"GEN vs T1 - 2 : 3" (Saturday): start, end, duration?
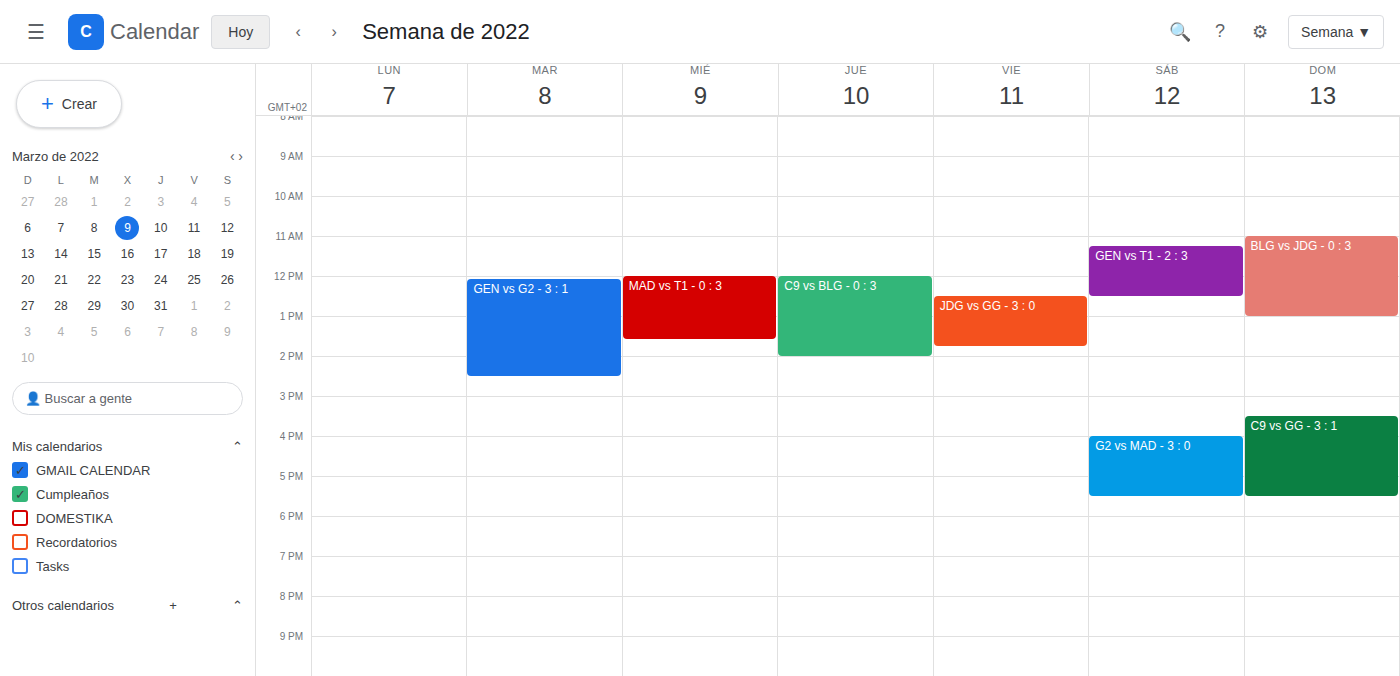
11:15 to 12:30, 1 hour 15 minutes